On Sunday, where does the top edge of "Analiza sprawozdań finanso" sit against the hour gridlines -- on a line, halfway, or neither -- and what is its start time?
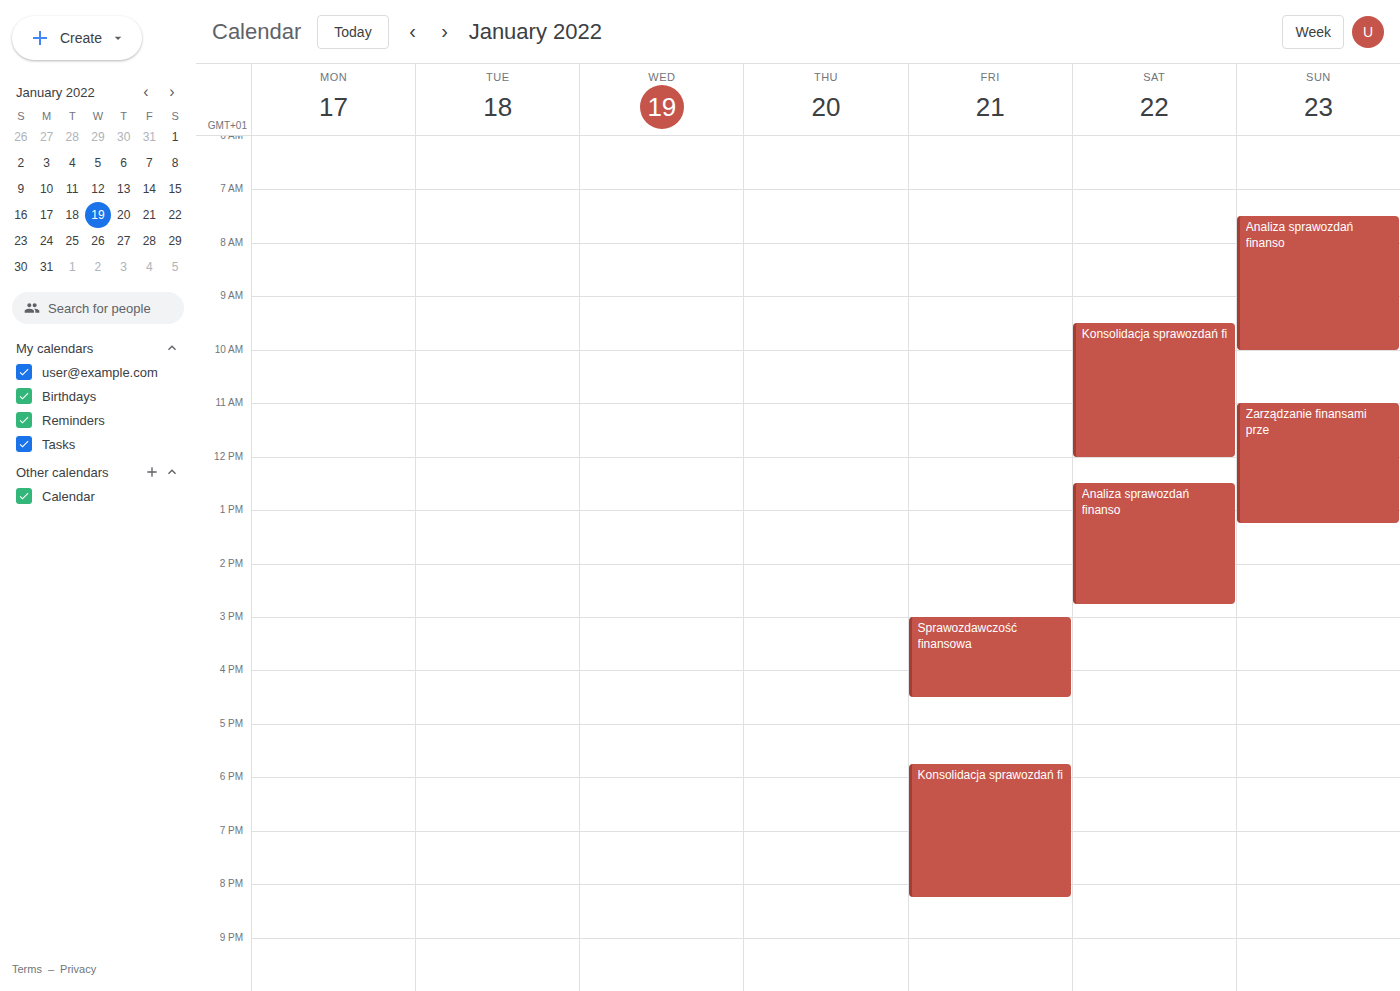
7:30 AM -- halfway between the 7 AM and 8 AM lines.